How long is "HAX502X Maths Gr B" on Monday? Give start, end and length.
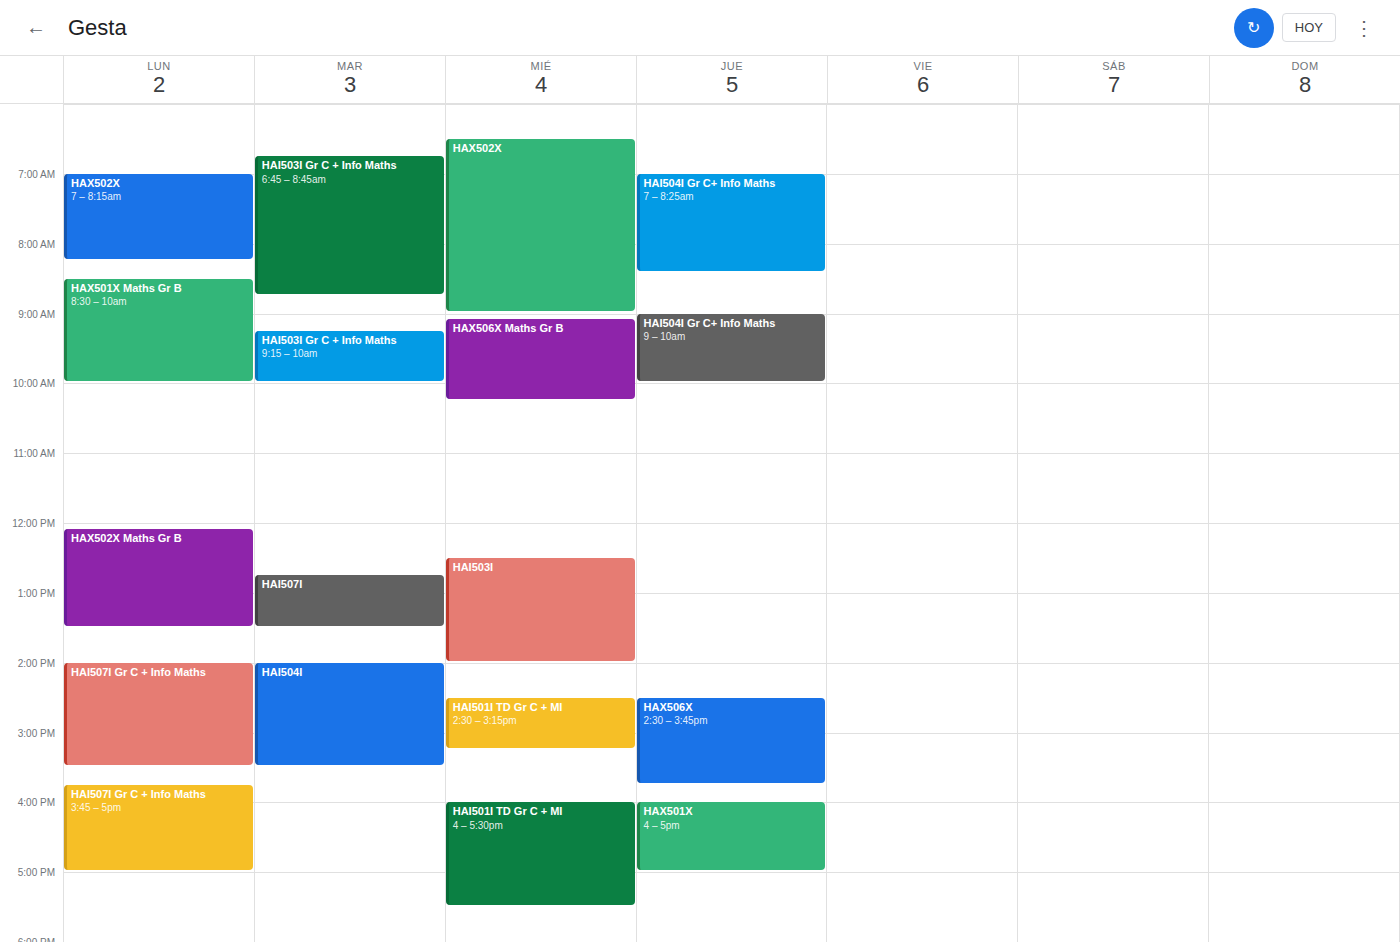
12:05 PM to 1:30 PM, 1 hour 25 minutes